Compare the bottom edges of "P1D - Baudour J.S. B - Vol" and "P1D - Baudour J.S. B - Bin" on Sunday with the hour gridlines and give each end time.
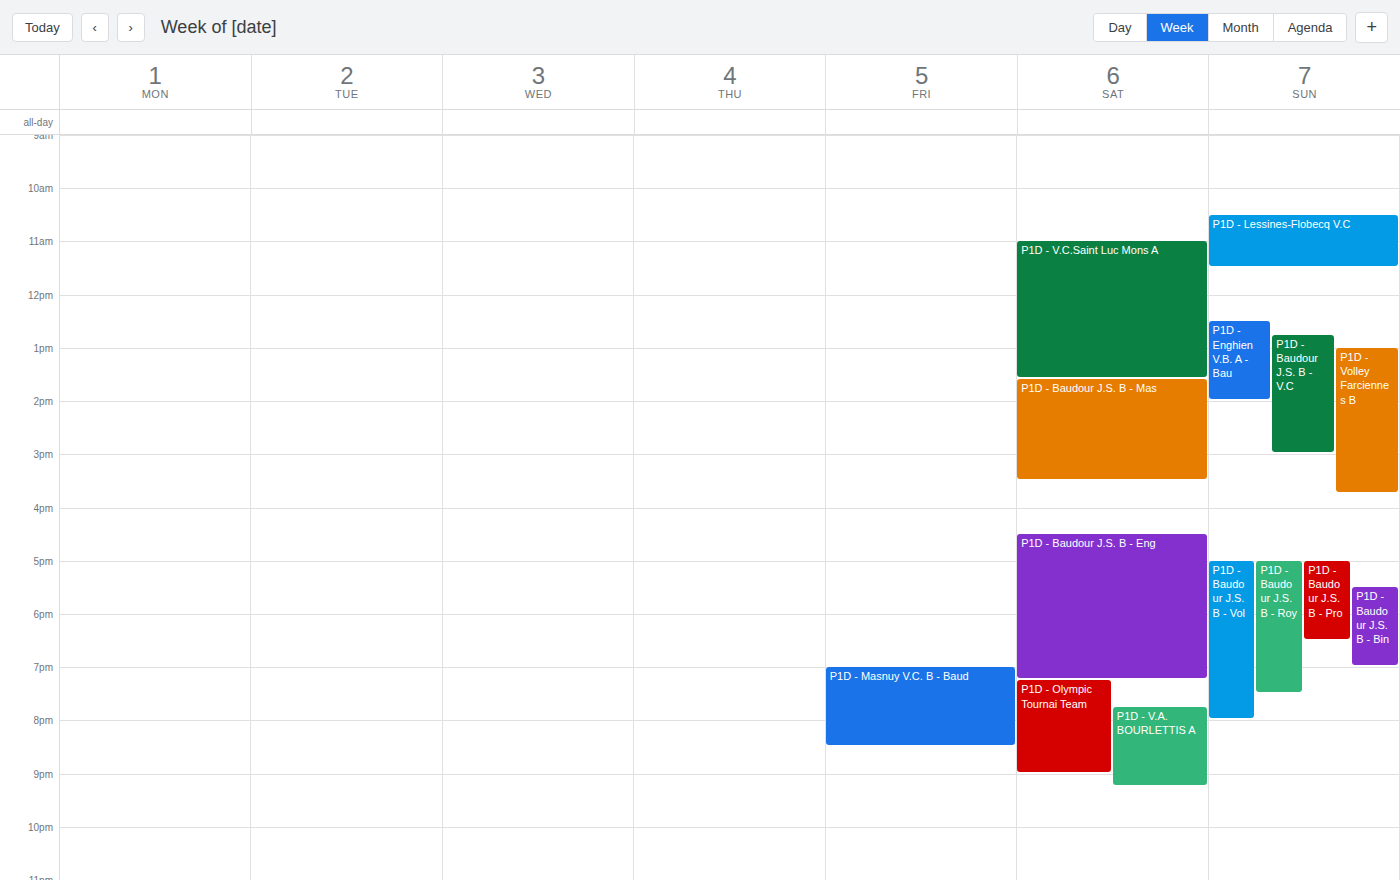
"P1D - Baudour J.S. B - Vol": 8:00 PM, exactly on the 8 PM line. "P1D - Baudour J.S. B - Bin": 7:00 PM, exactly on the 7 PM line.